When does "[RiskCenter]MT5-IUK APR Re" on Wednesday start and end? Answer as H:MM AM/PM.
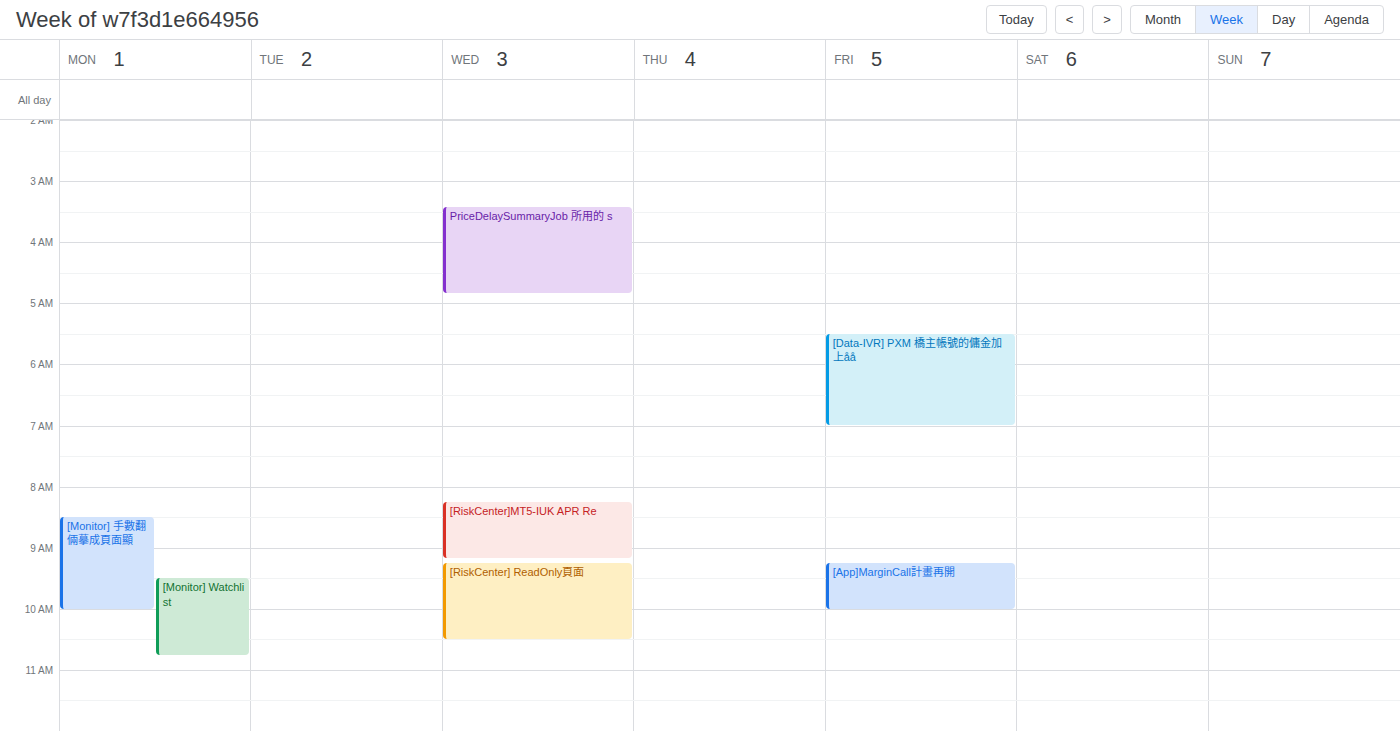
8:15 AM to 9:10 AM